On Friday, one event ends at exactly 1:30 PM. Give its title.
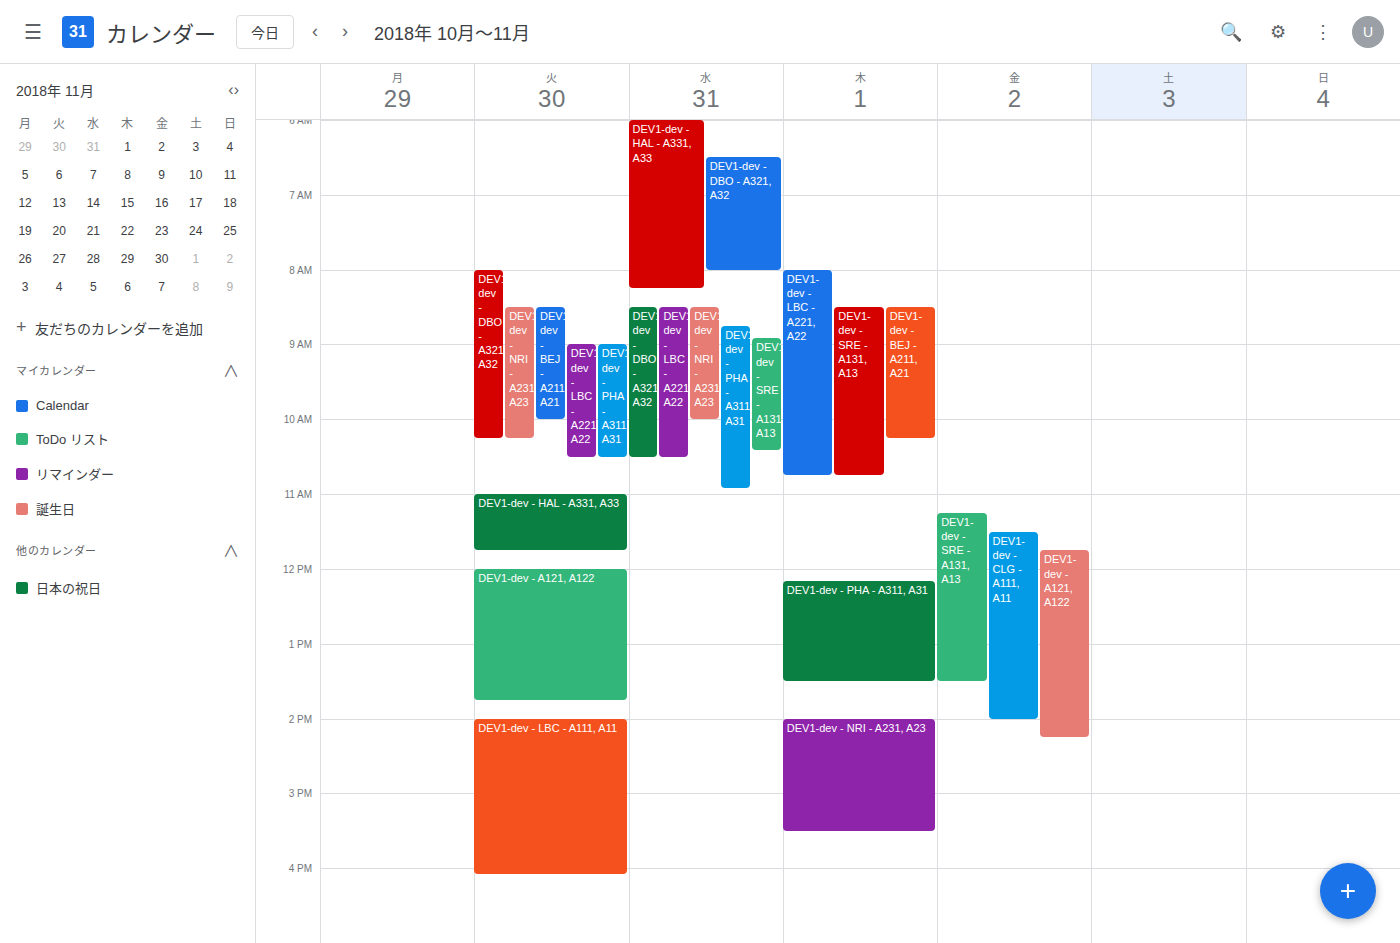
"DEV1-dev - SRE - A131, A13"